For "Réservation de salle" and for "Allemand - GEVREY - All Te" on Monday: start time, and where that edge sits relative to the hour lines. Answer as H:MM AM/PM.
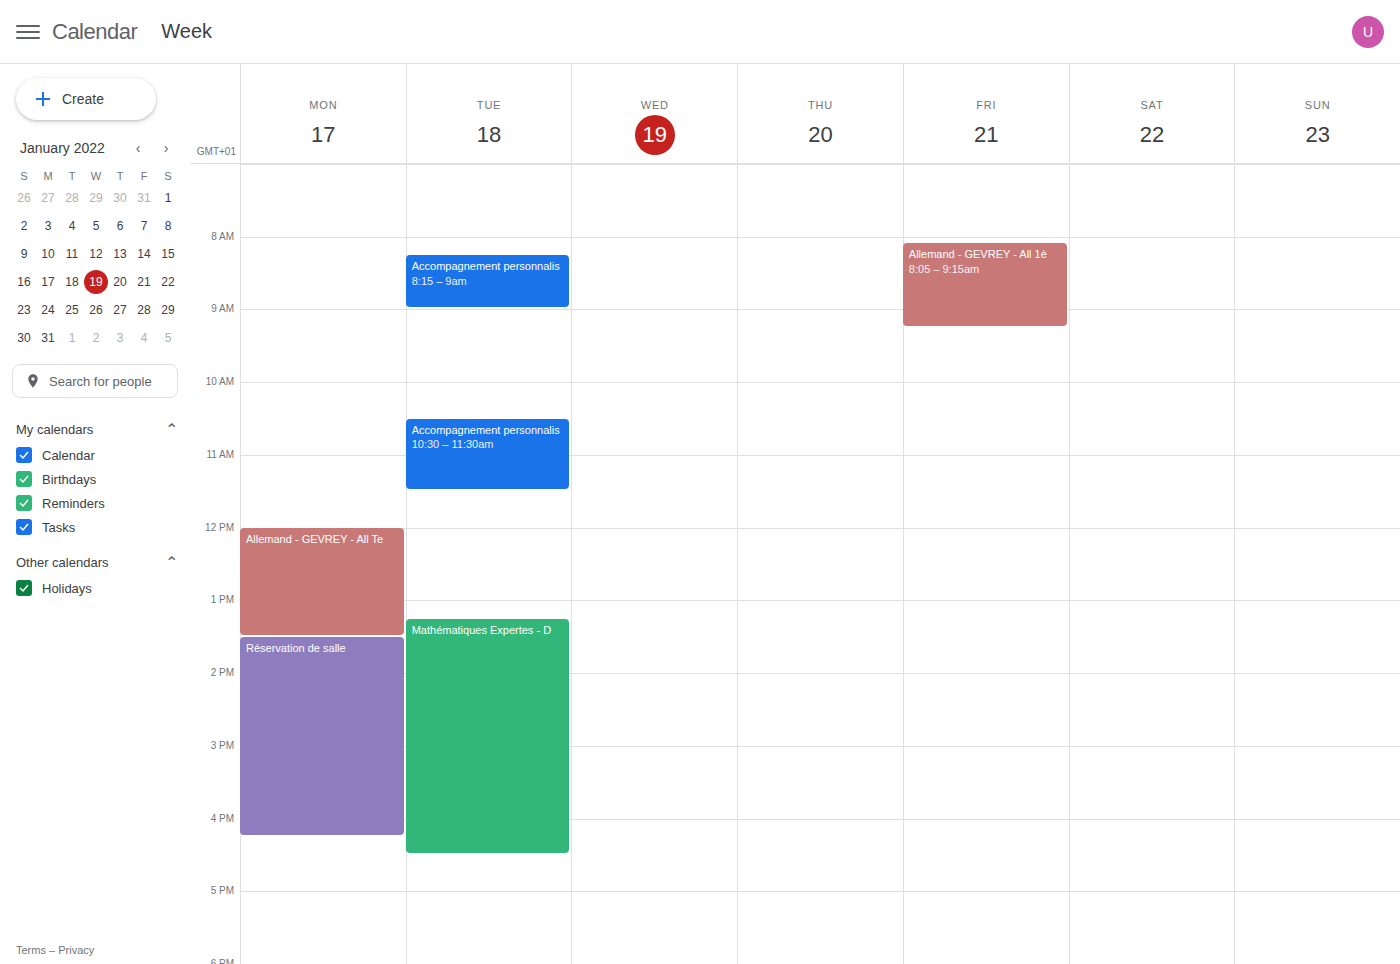
"Réservation de salle": 1:30 PM, halfway between the 1 PM and 2 PM lines. "Allemand - GEVREY - All Te": 12:00 PM, exactly on the 12 PM line.